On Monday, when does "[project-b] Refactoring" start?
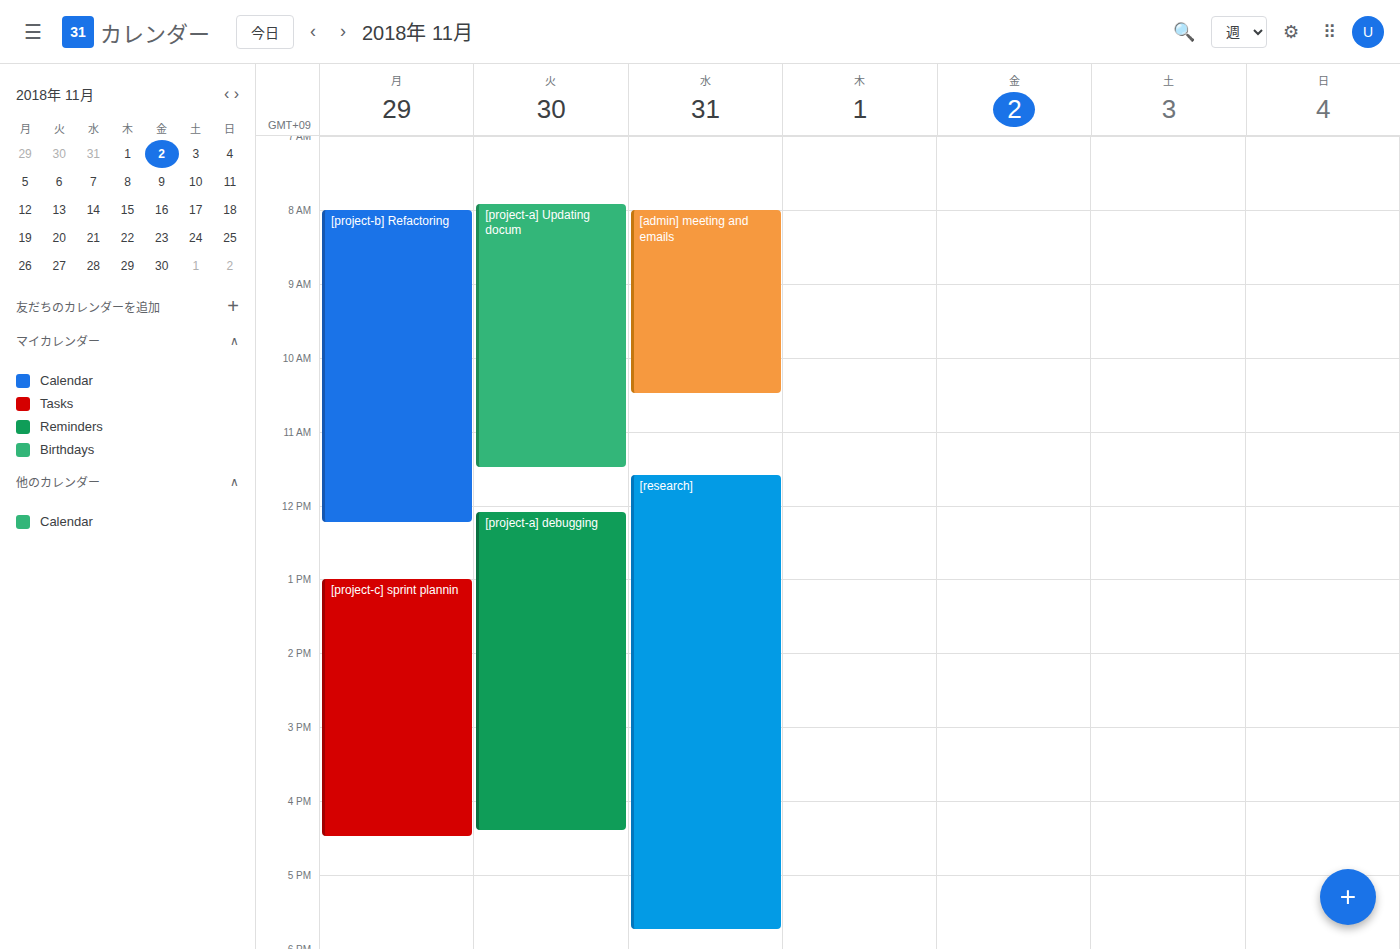
8:00 AM